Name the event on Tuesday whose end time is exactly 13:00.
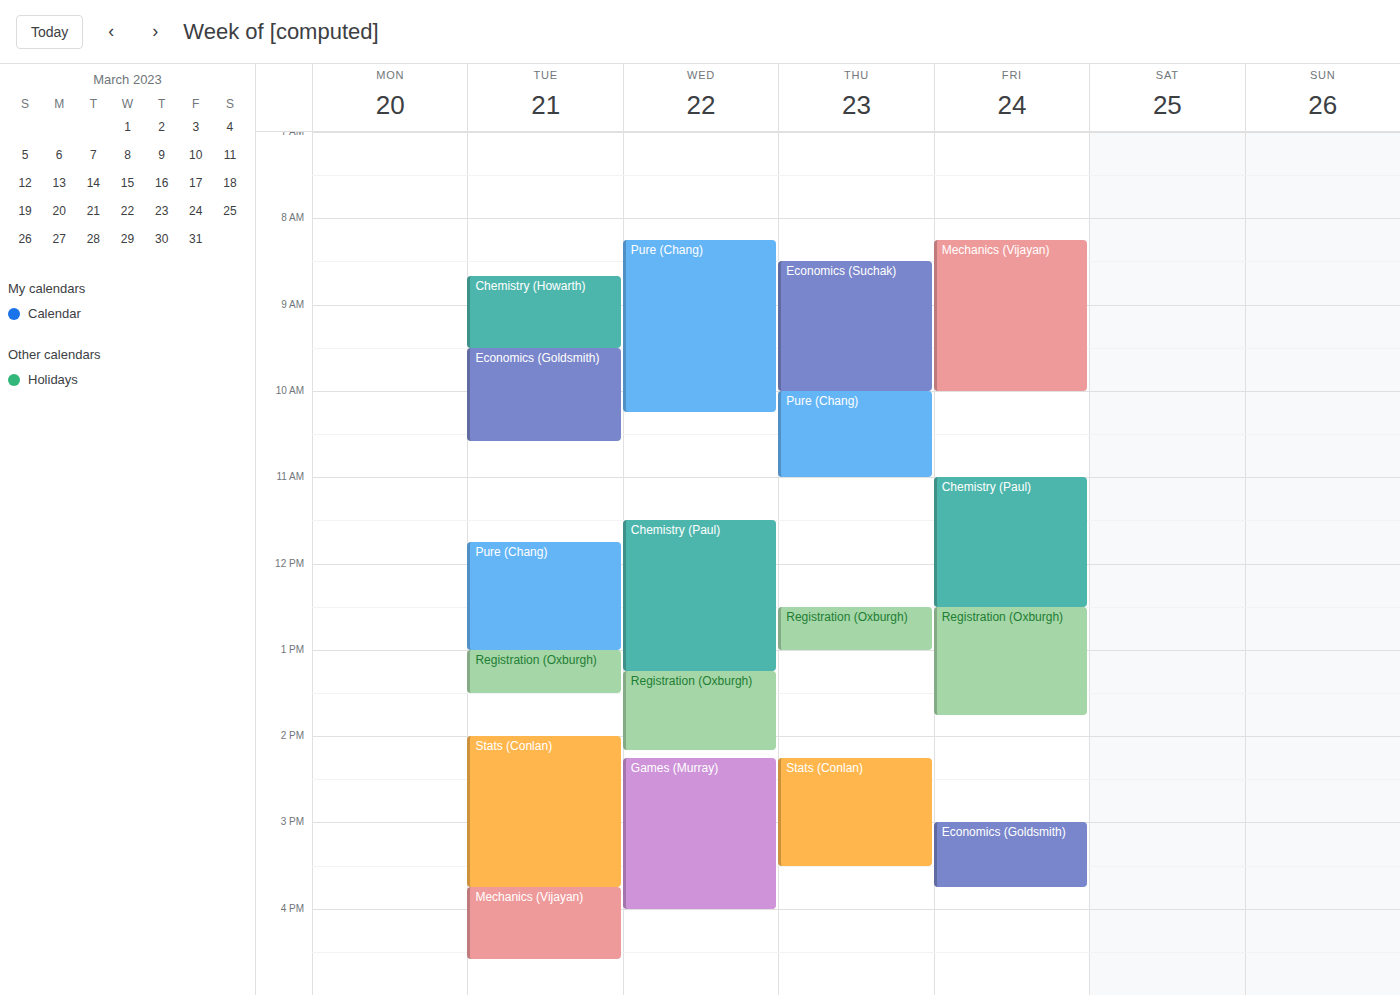
"Pure (Chang)"